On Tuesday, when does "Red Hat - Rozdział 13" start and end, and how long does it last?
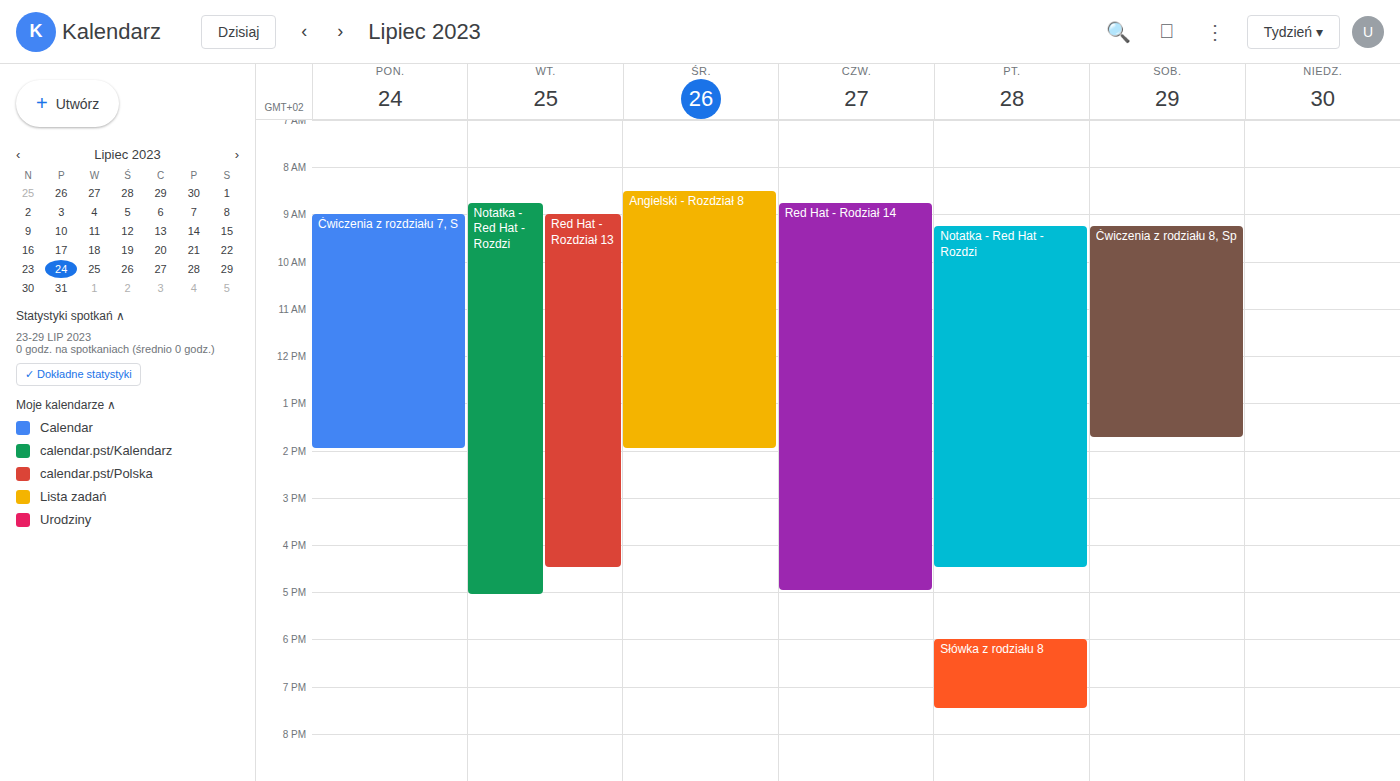
9:00 AM to 4:30 PM, 7 hours 30 minutes